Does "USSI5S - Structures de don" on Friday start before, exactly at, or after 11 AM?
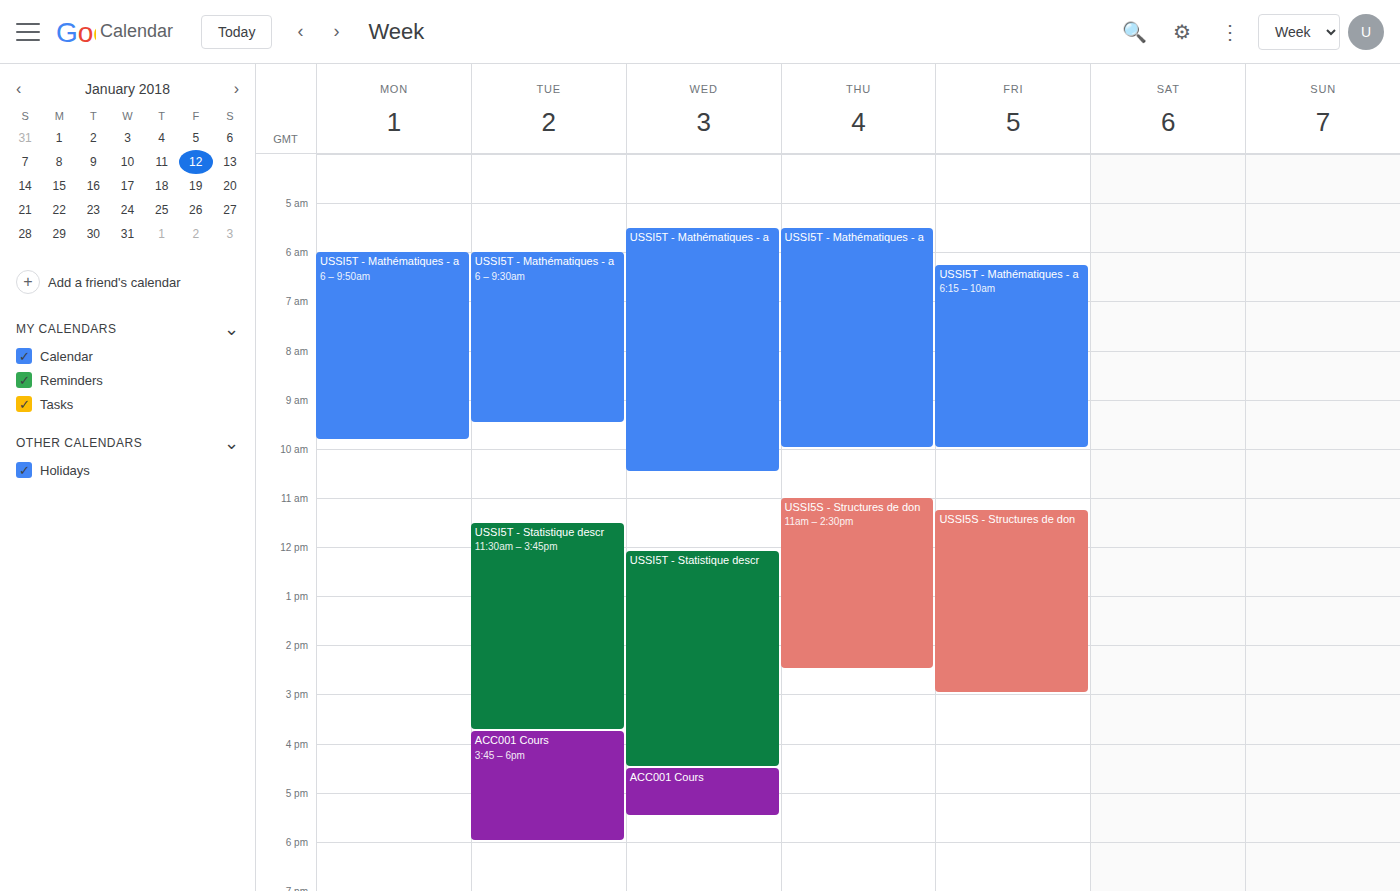
11:15 AM -- after 11 AM, 15 minutes below the 11 AM line.